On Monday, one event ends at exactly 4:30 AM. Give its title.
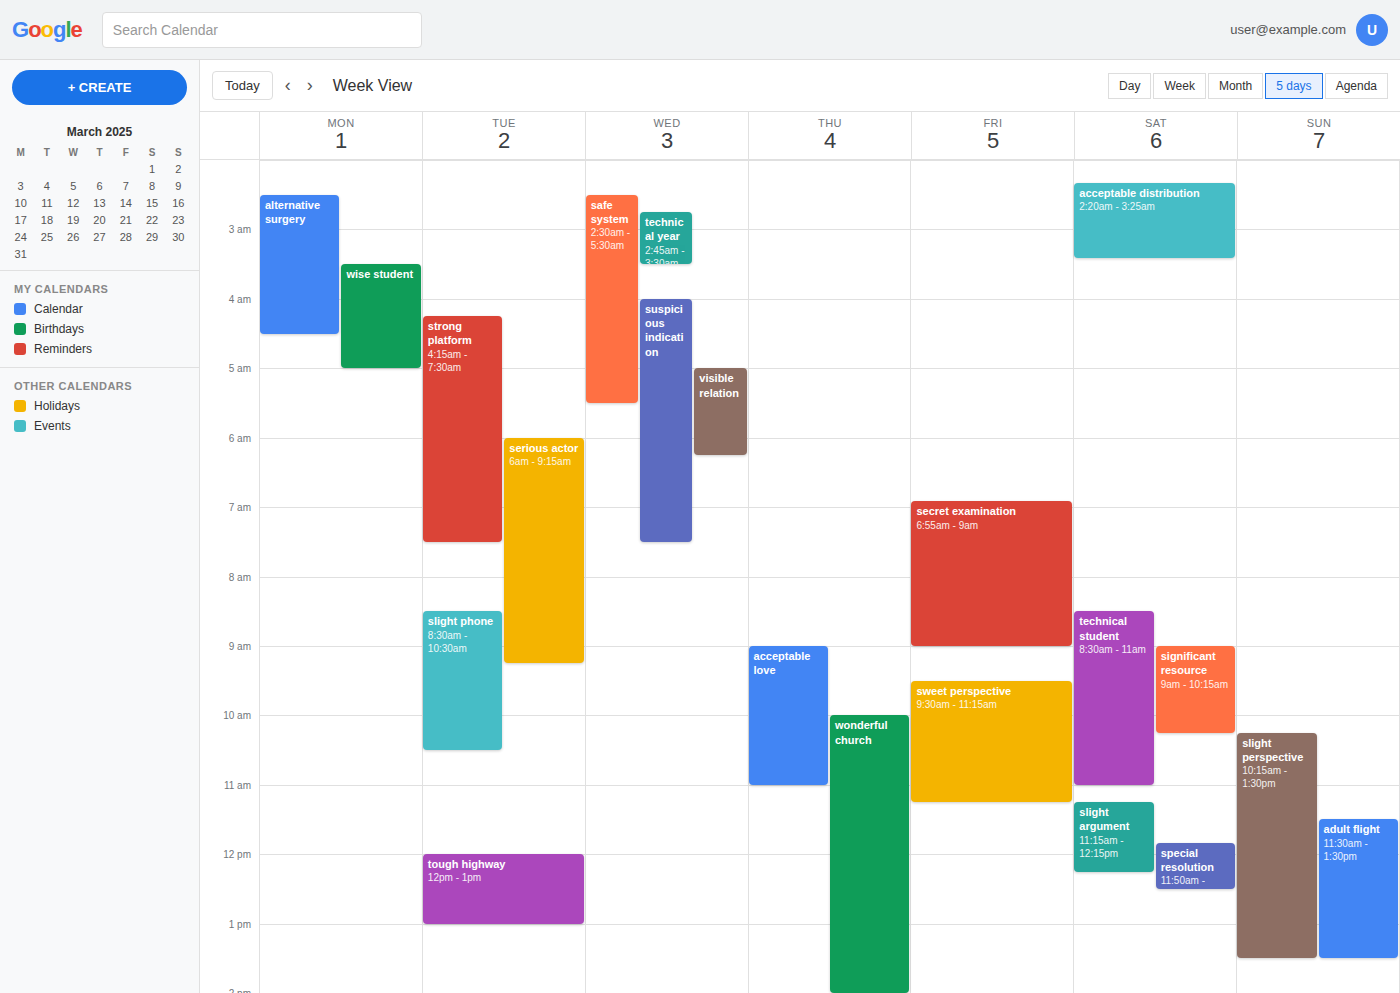
"alternative surgery"